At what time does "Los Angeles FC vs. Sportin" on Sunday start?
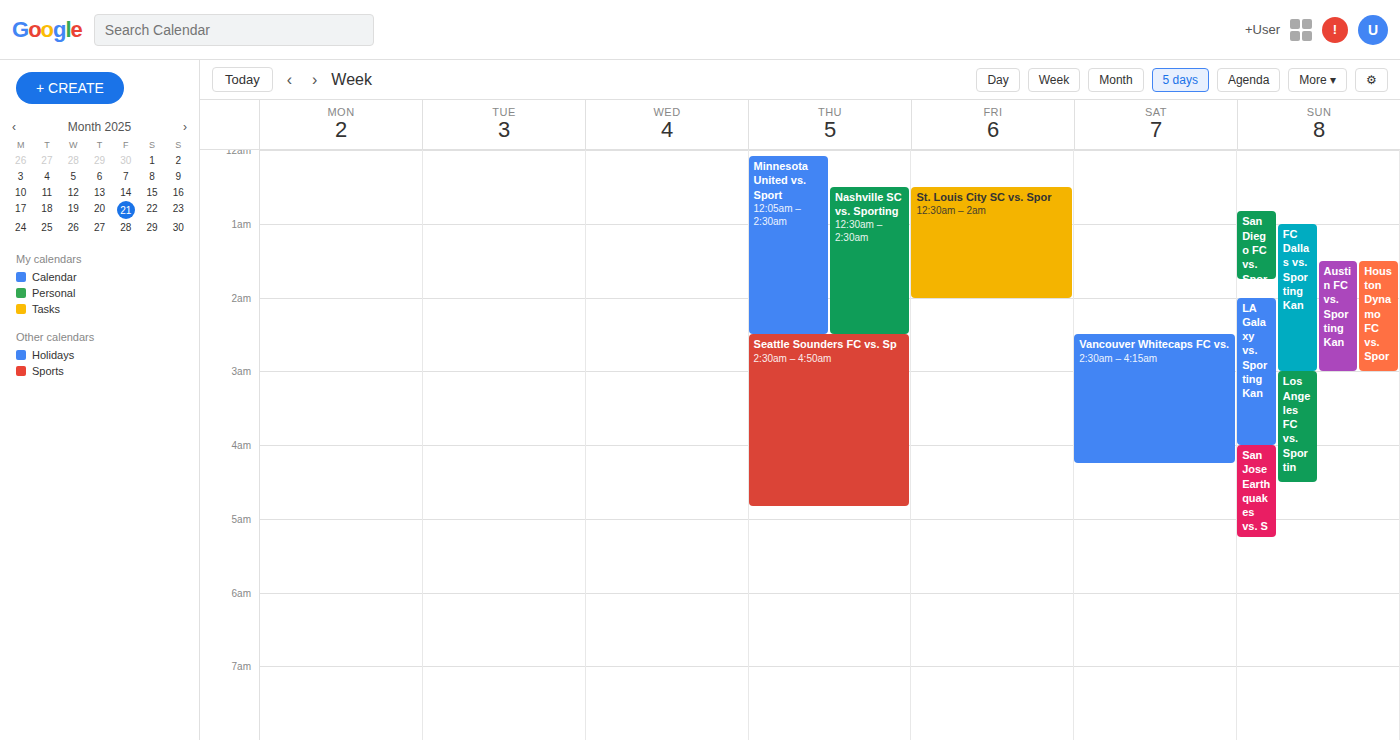
3:00 AM